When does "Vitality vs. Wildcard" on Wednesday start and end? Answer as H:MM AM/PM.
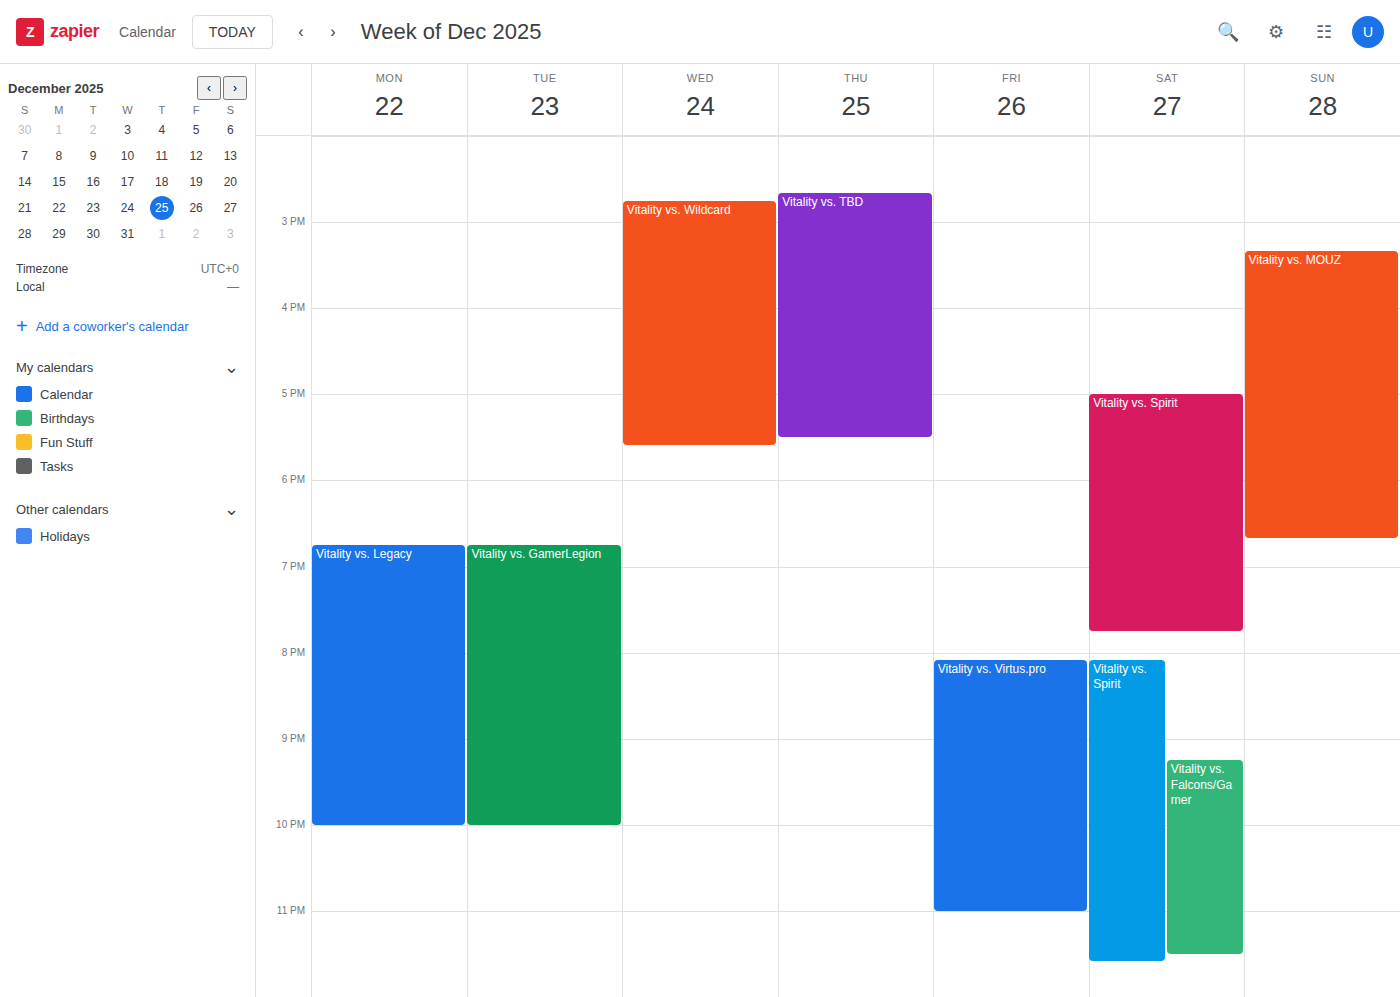
2:45 PM to 5:35 PM